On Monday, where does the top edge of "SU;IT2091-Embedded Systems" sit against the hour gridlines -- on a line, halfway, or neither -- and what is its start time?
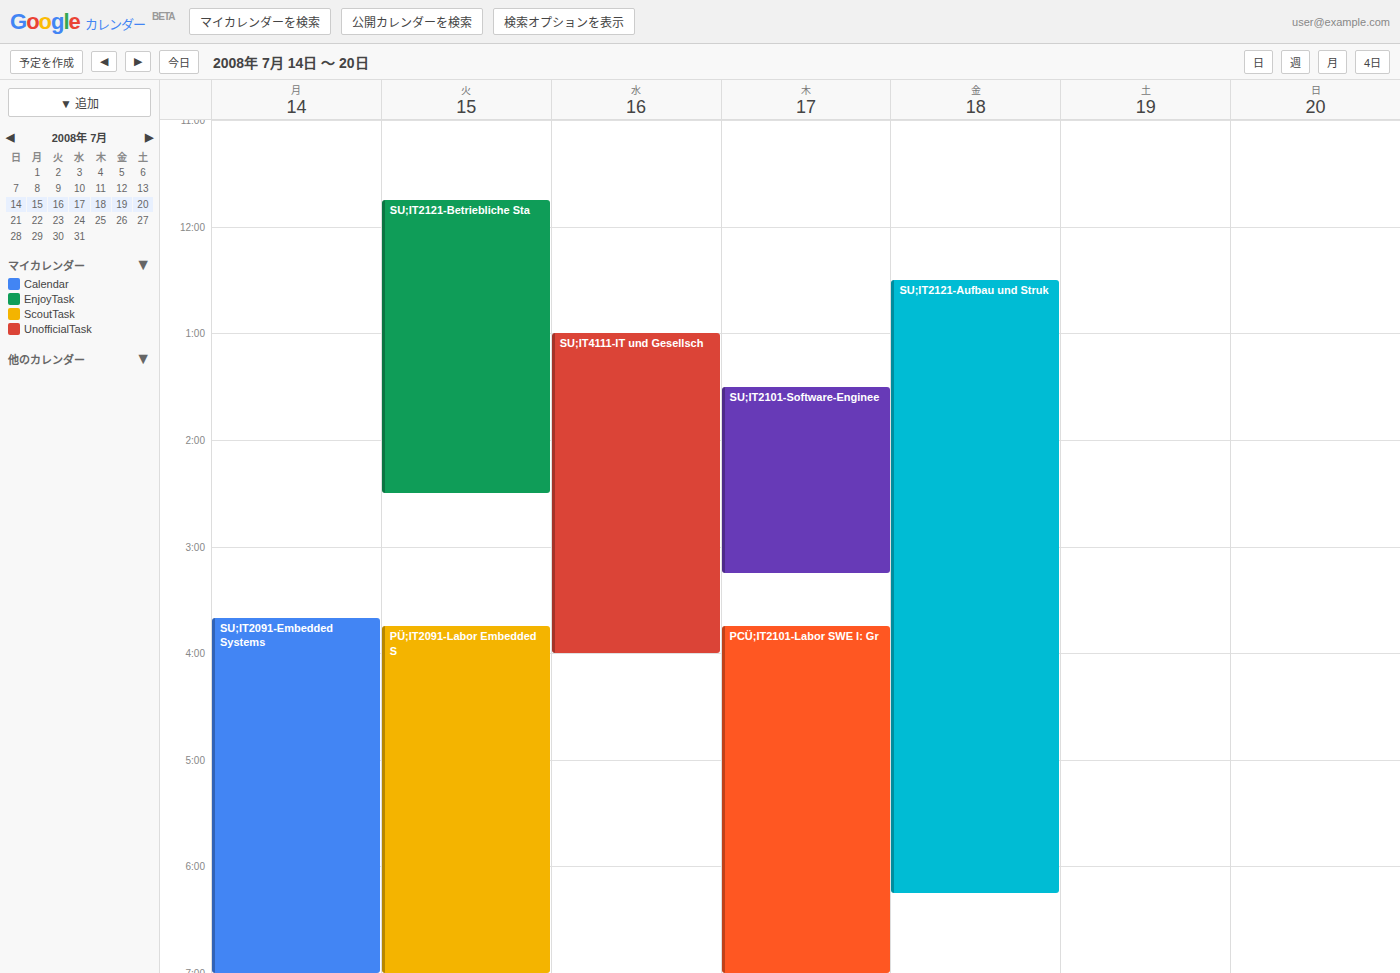
3:40 PM -- neither: 40 minutes below the 3 PM line and 20 minutes above the 4 PM line.